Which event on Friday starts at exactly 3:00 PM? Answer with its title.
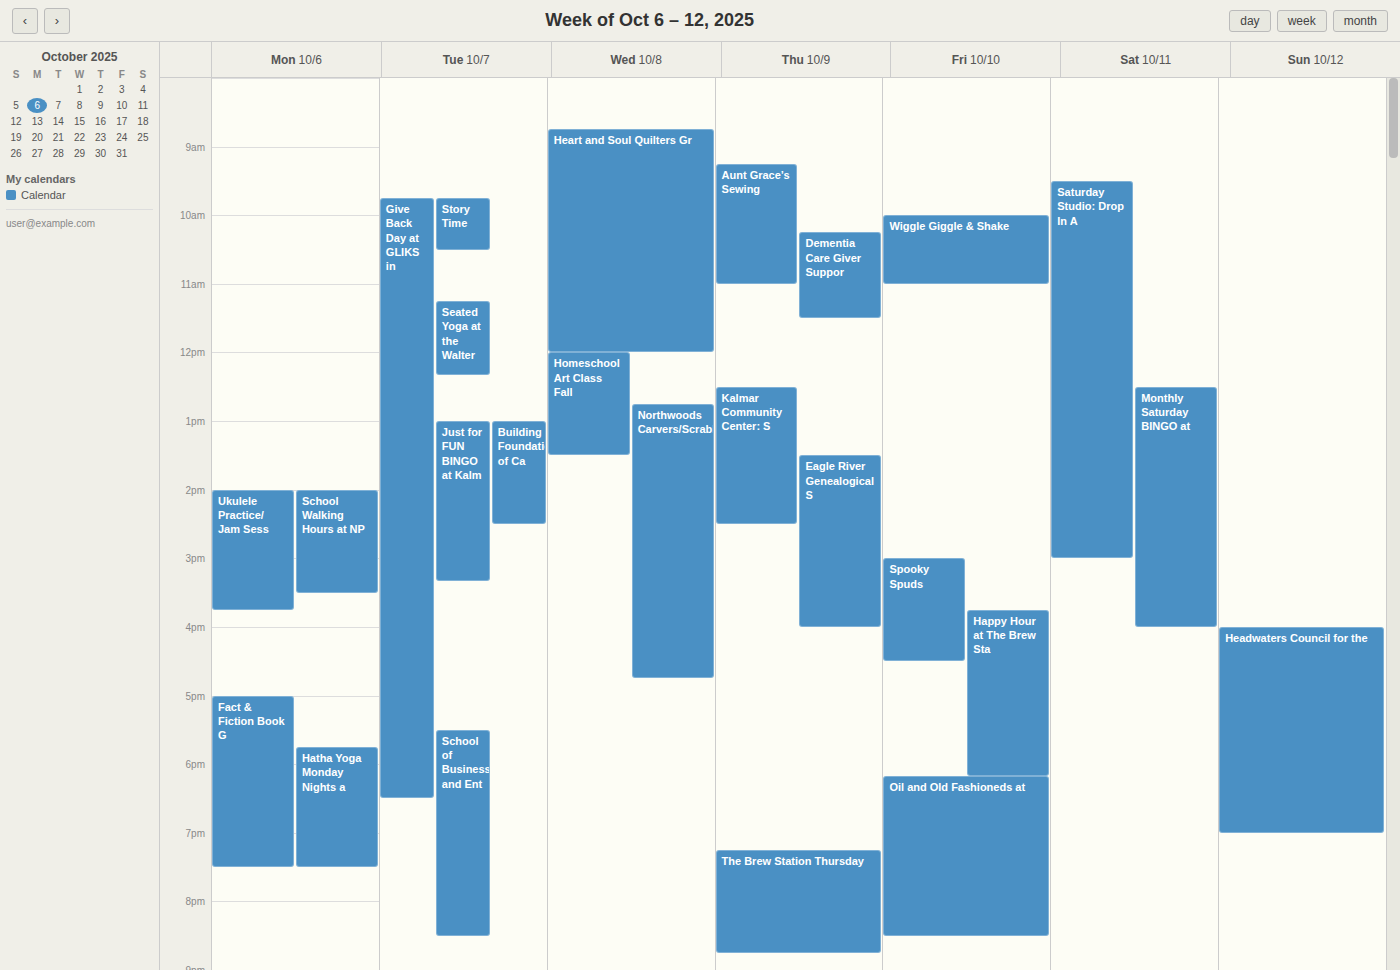
"Spooky Spuds"